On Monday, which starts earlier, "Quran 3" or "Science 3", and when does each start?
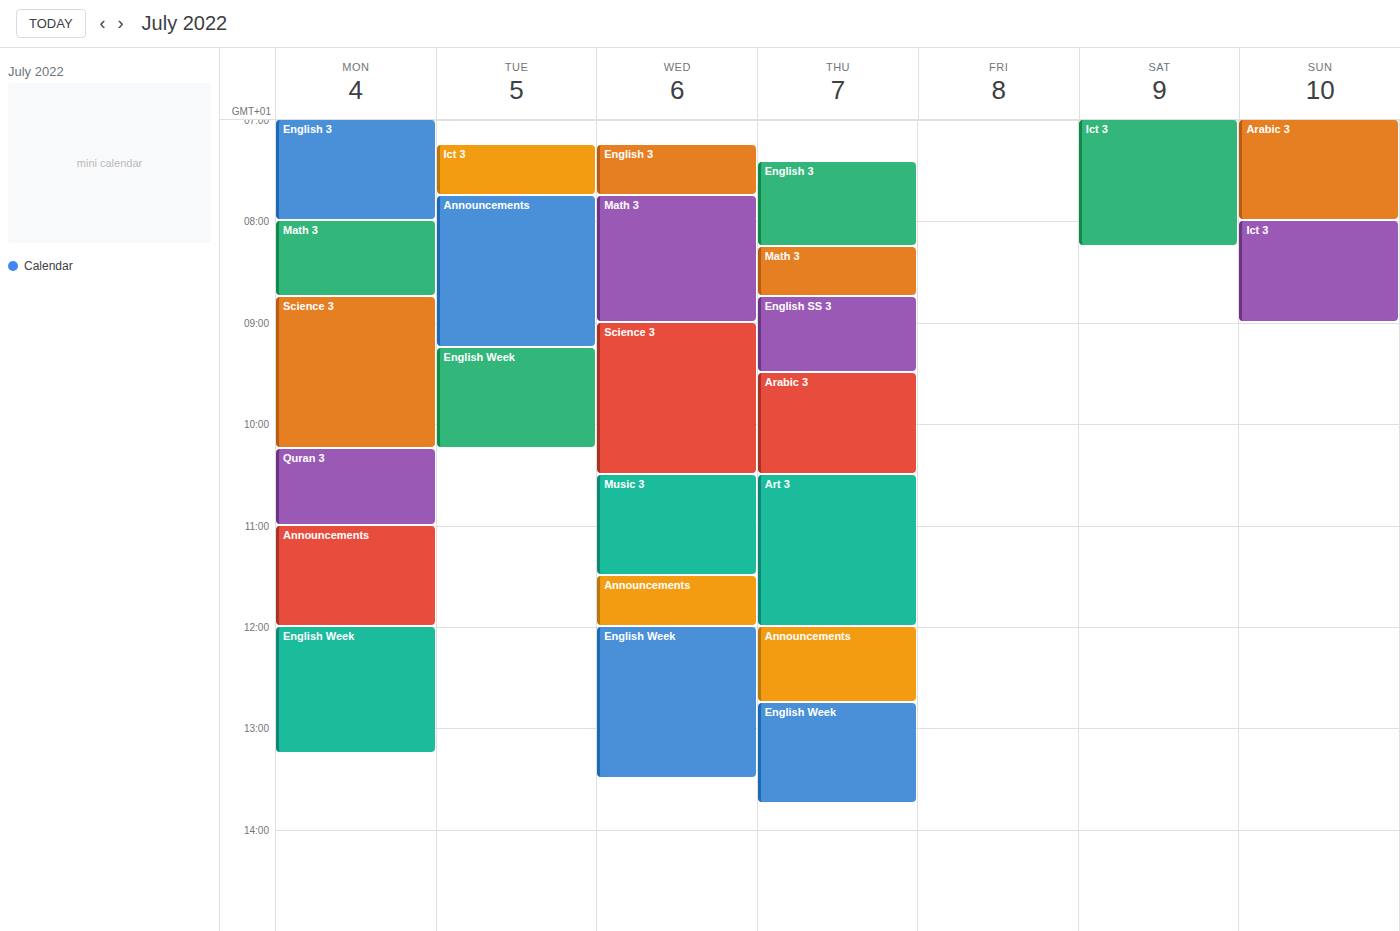
"Science 3" 8:45 AM; "Quran 3" 10:15 AM.